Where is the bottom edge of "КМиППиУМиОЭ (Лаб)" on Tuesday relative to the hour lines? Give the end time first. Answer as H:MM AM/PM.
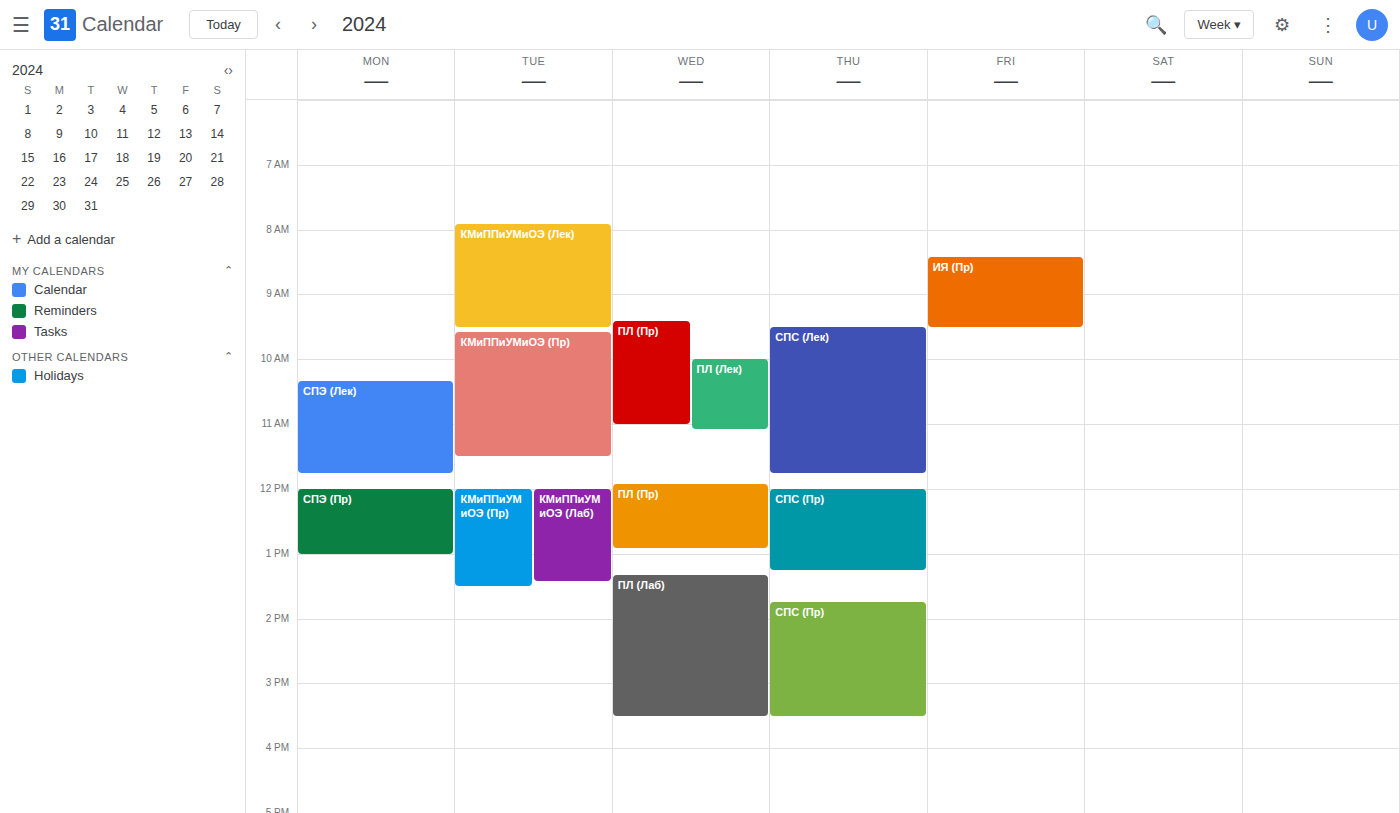
1:25 PM -- neither: 25 minutes below the 1 PM line and 35 minutes above the 2 PM line.